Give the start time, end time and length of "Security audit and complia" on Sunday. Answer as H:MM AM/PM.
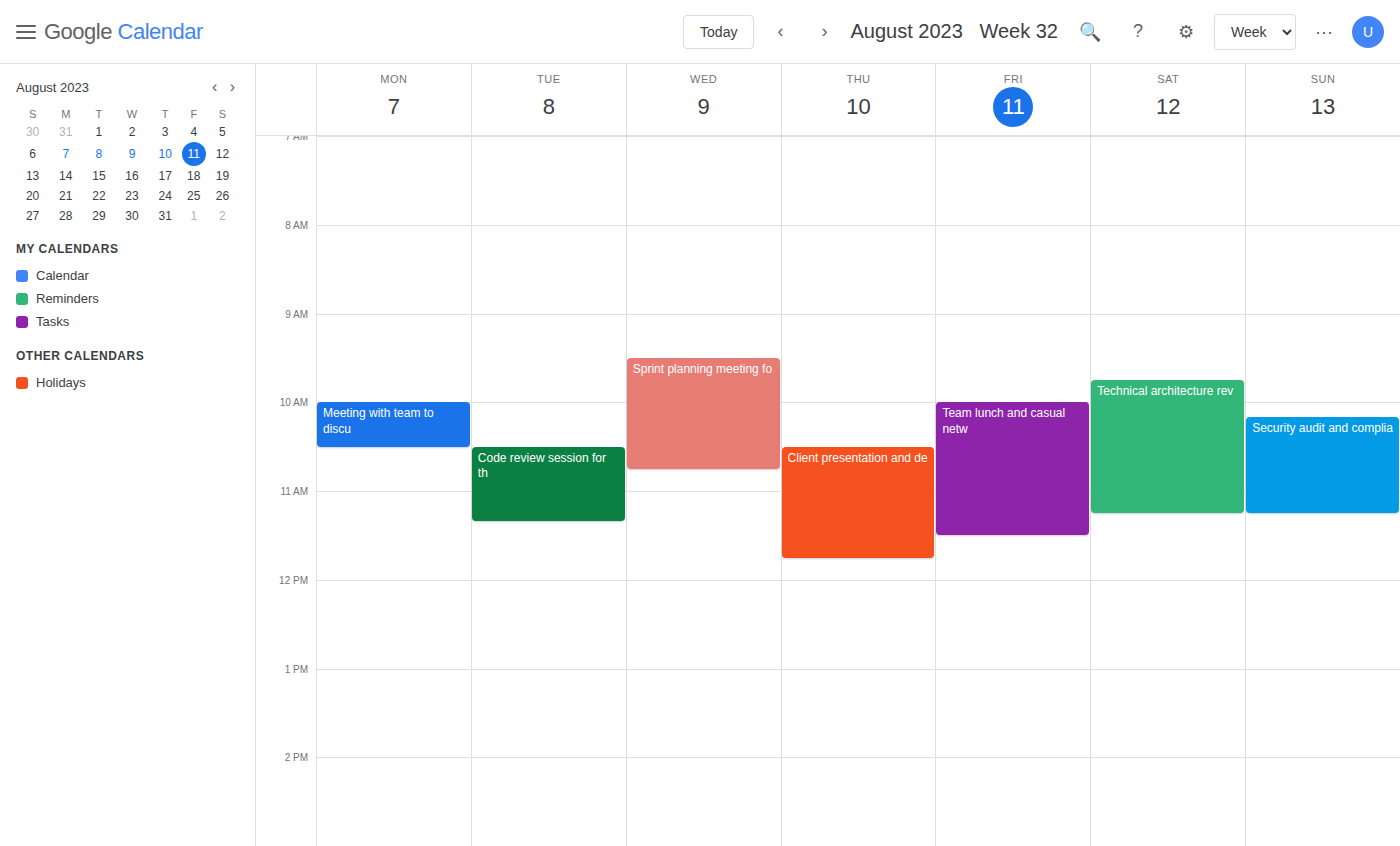
10:10 AM to 11:15 AM, 1 hour 5 minutes